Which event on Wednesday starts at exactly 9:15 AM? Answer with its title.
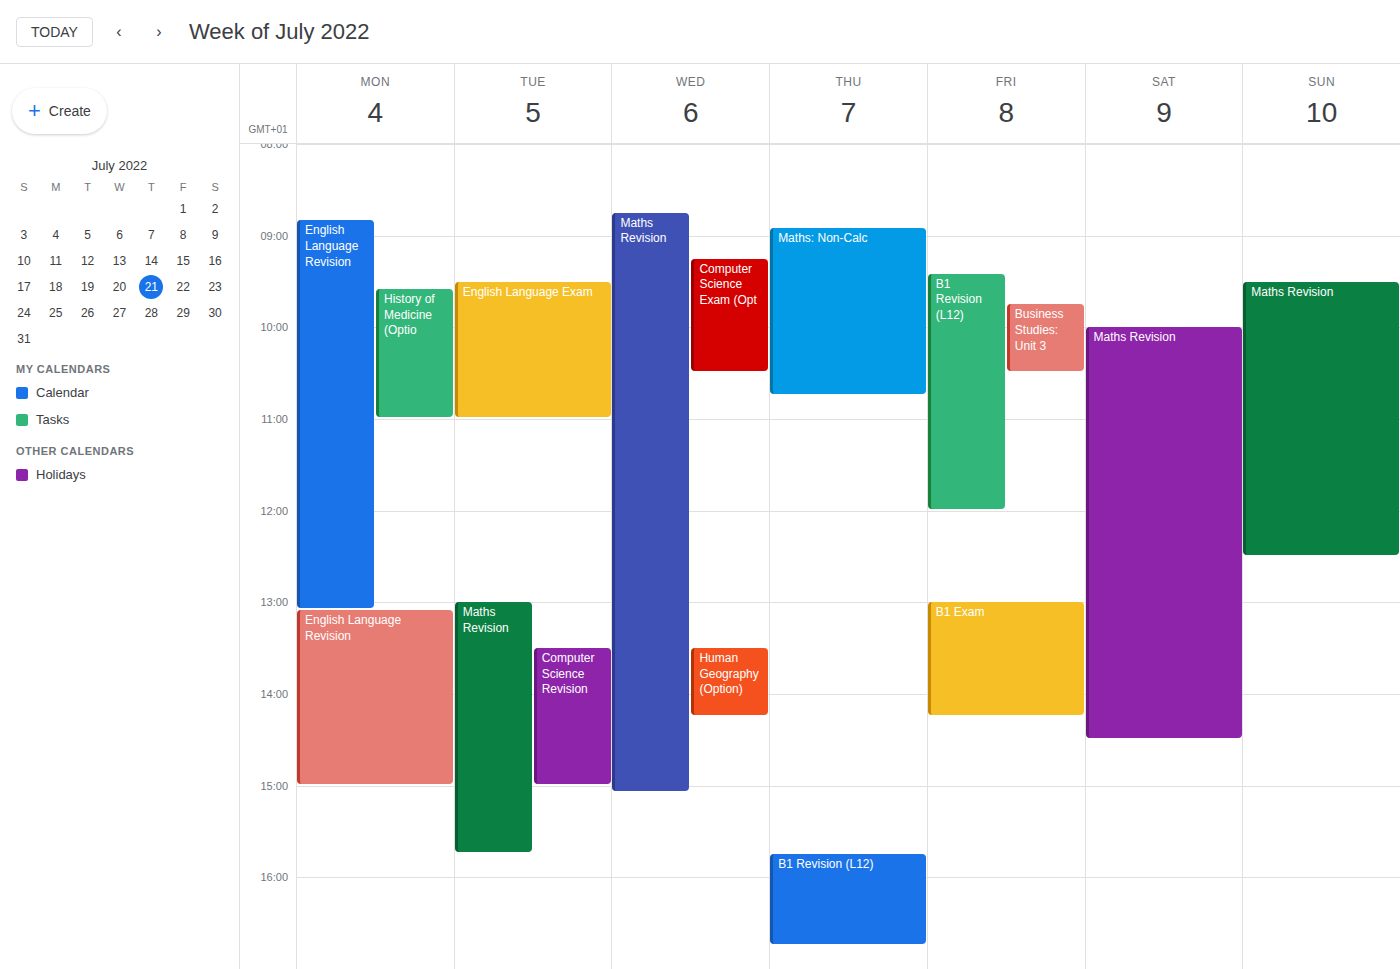
"Computer Science Exam (Opt"